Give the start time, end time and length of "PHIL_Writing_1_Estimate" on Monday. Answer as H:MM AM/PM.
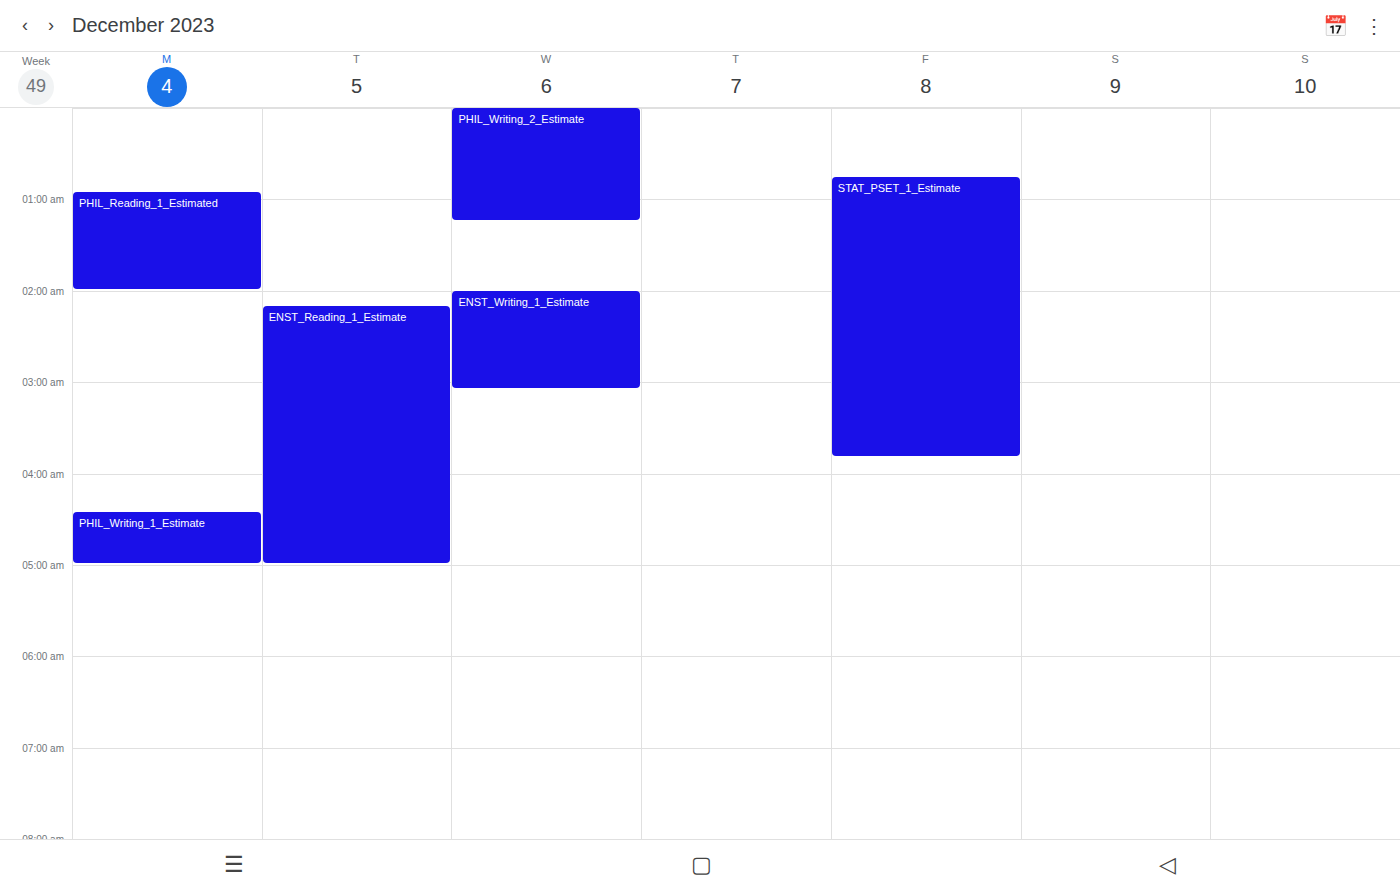
4:25 AM to 5:00 AM, 35 minutes